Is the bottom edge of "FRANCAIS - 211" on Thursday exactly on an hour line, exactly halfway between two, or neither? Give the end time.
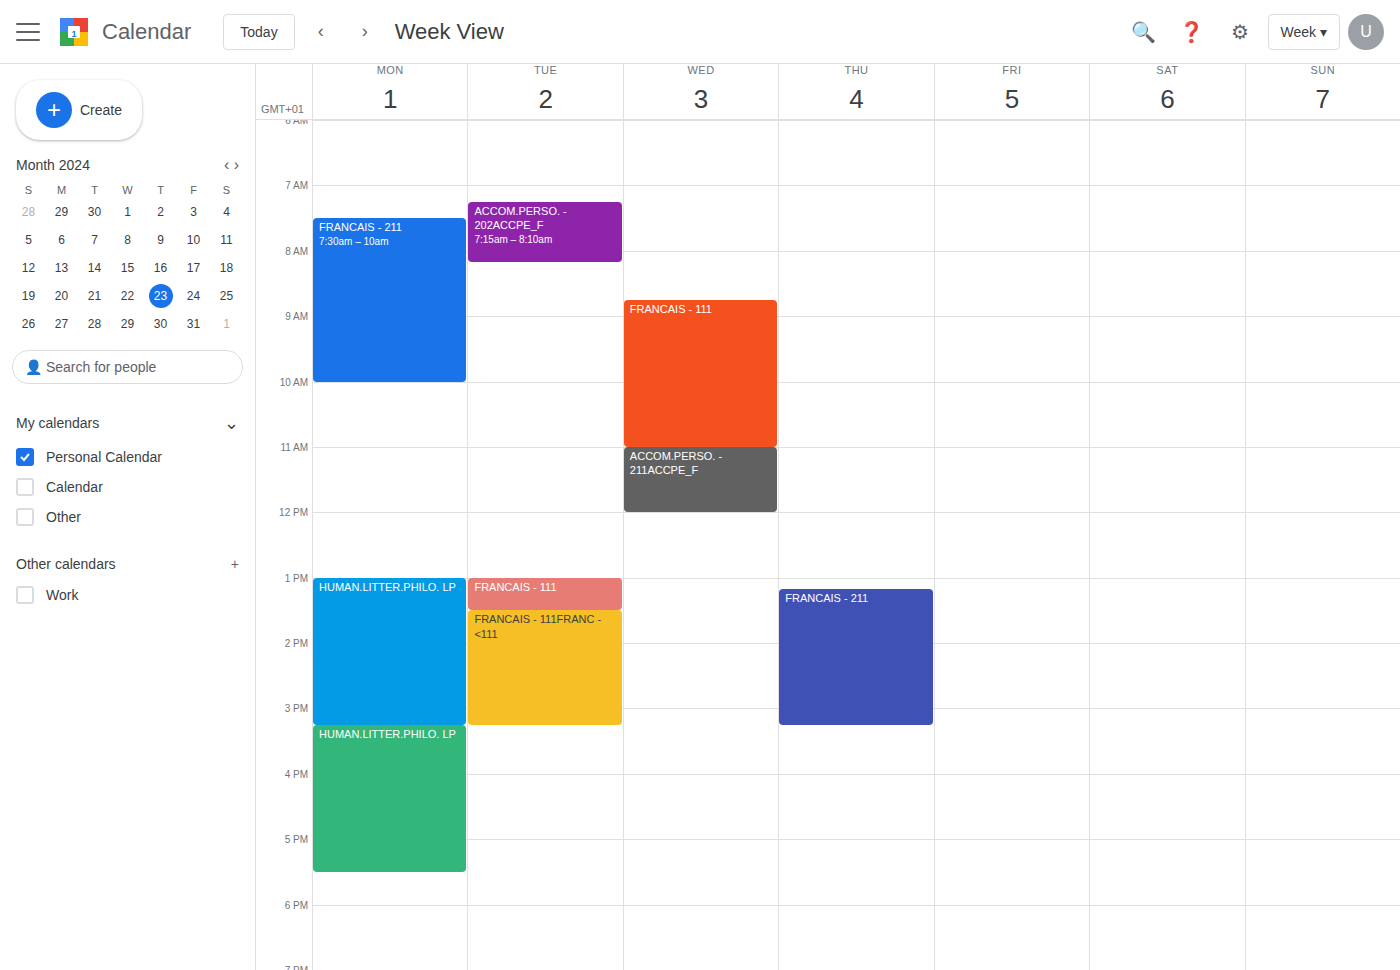
3:15 PM -- neither: a quarter of the way from the 3 PM line to the 4 PM line.